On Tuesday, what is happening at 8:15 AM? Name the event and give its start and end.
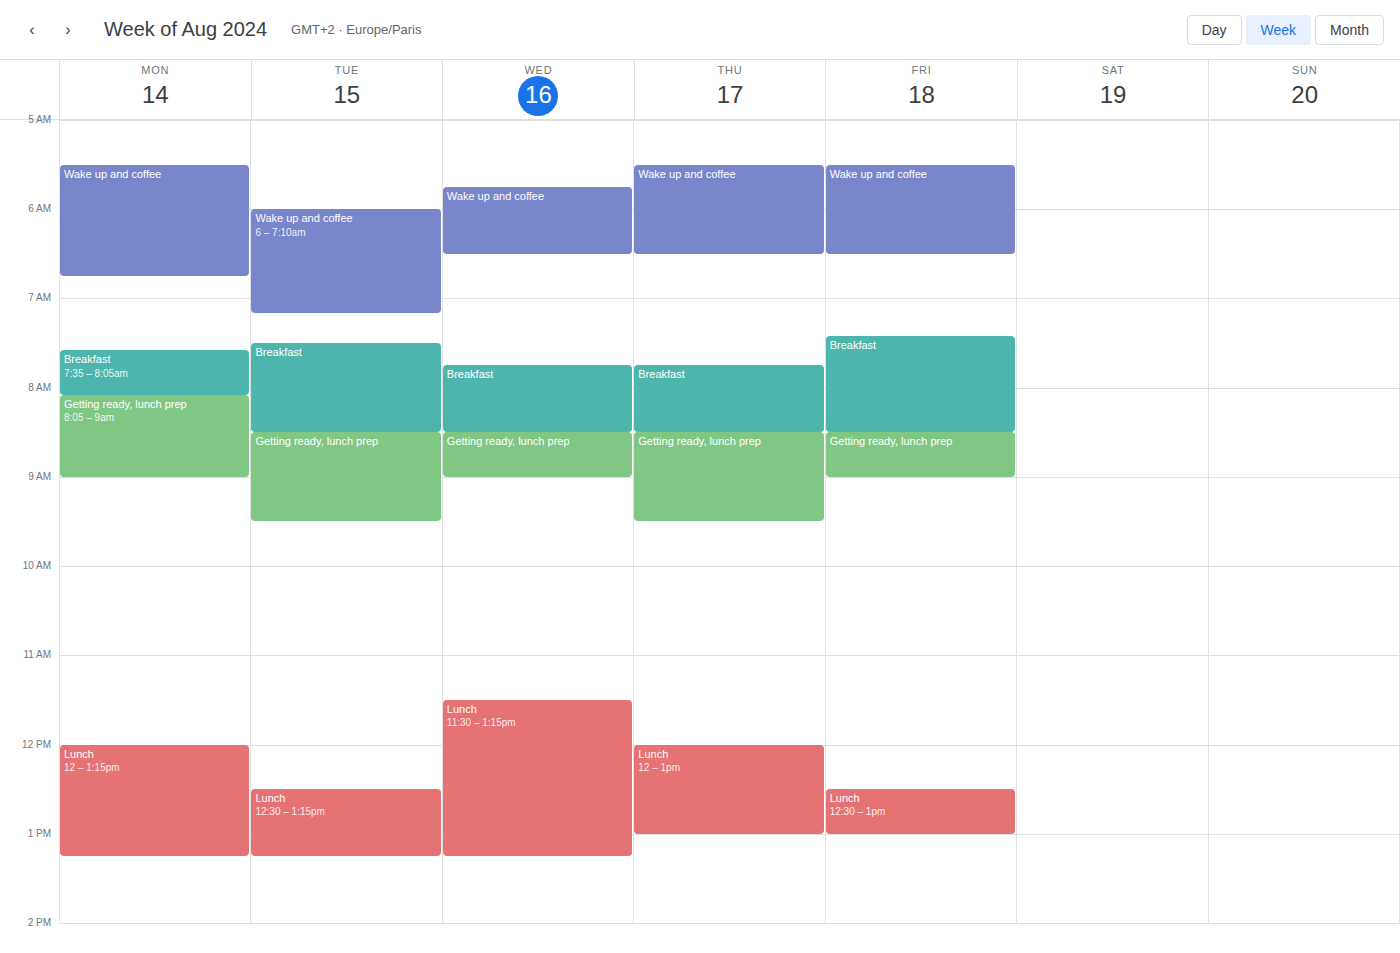
"Breakfast", 7:30 AM to 8:30 AM